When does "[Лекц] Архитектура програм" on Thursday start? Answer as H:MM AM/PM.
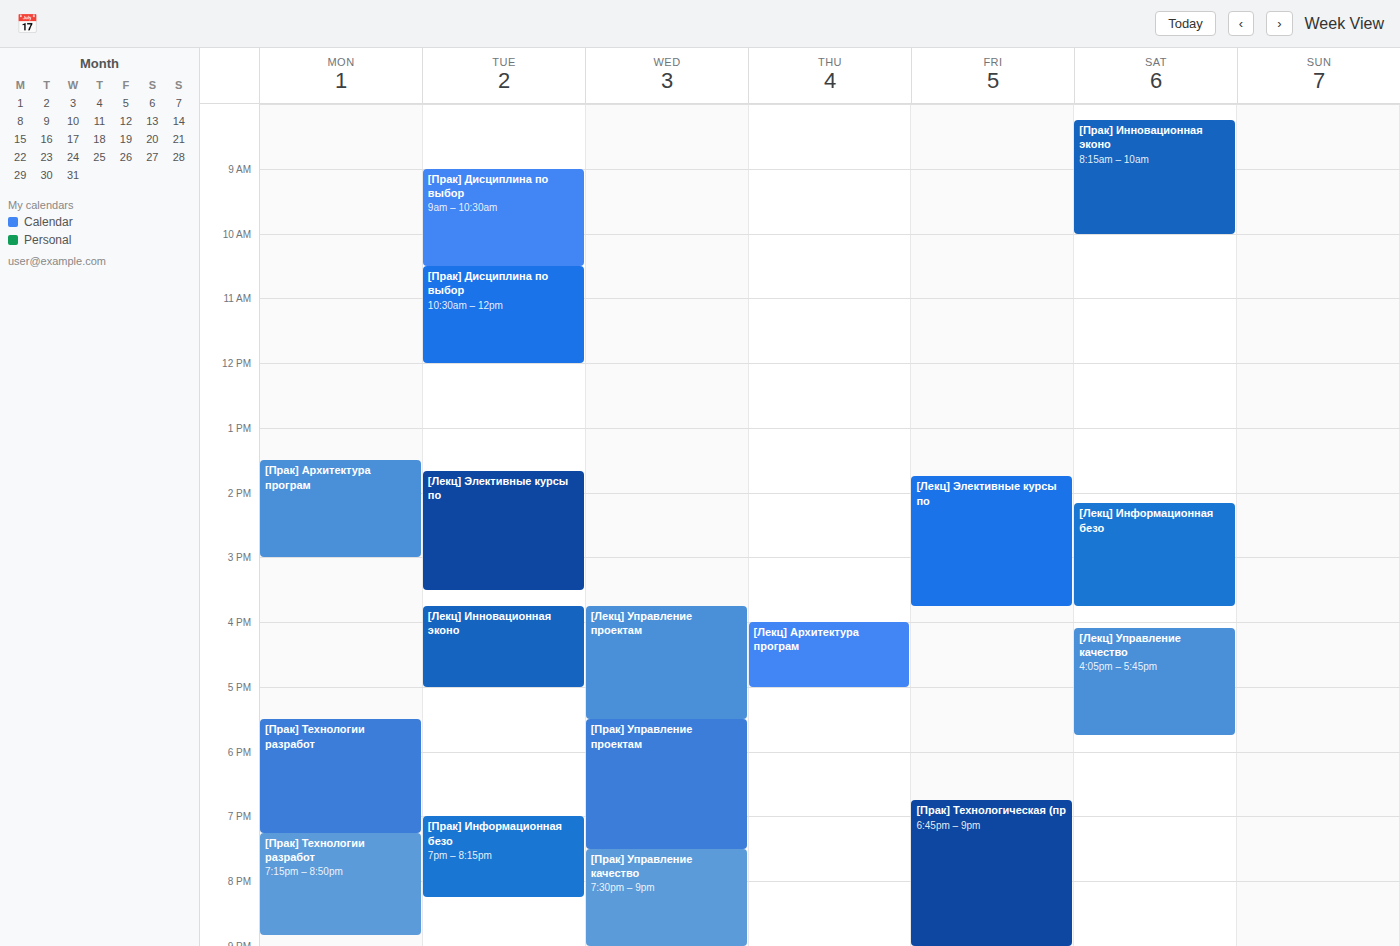
4:00 PM